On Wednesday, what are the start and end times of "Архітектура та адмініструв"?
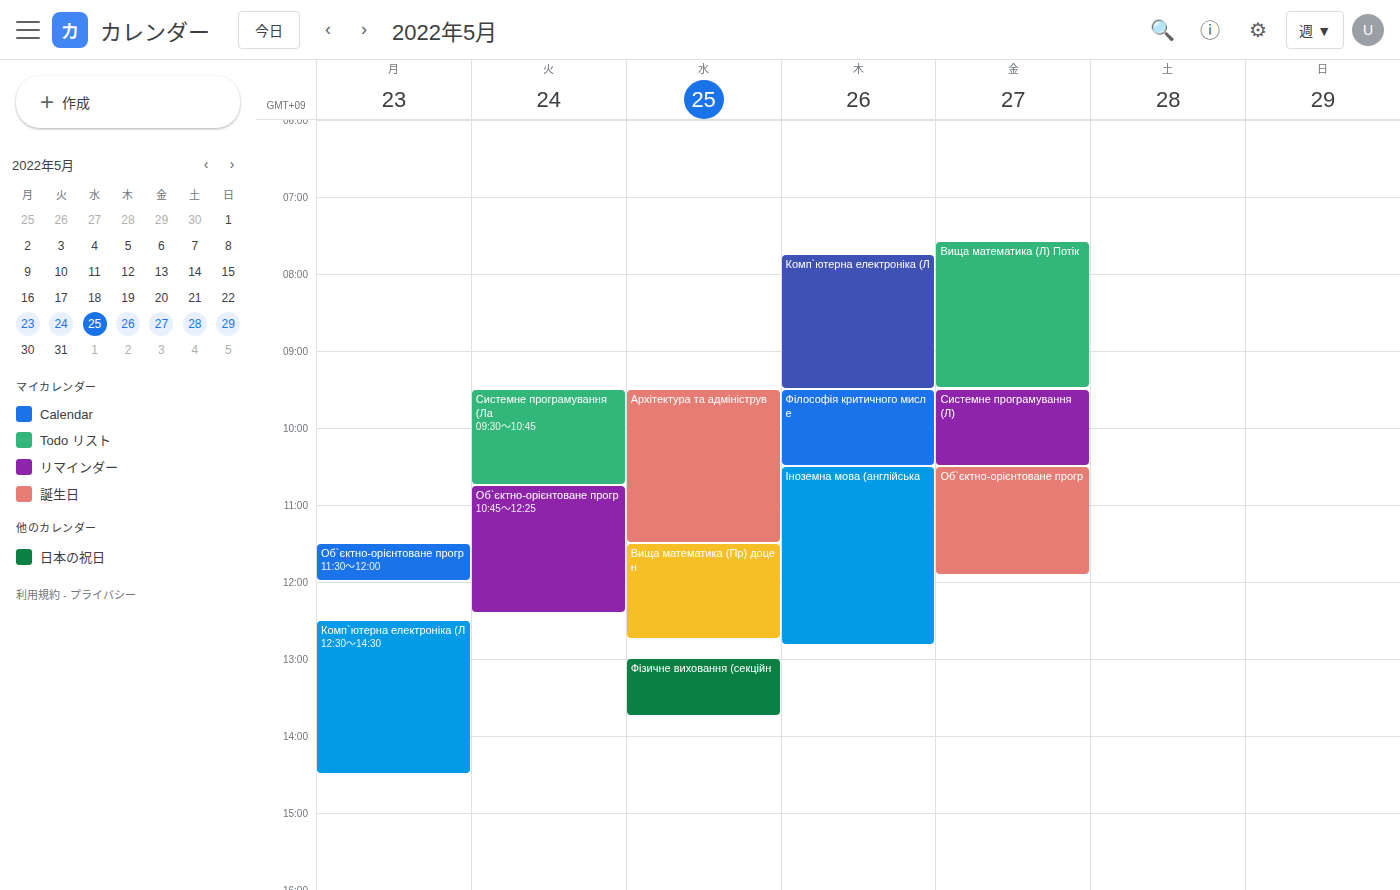
9:30 AM to 11:30 AM